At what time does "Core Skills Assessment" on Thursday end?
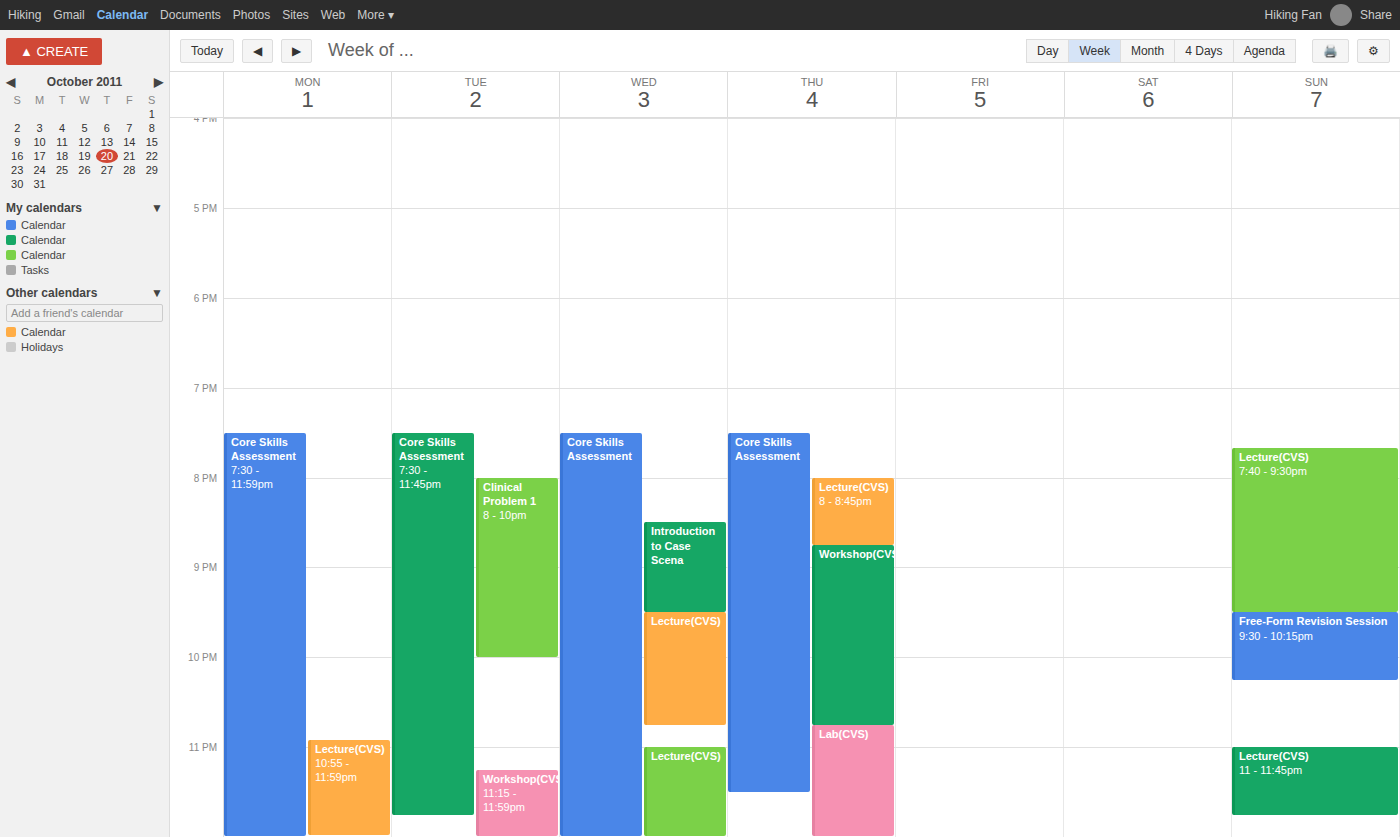
11:30 PM